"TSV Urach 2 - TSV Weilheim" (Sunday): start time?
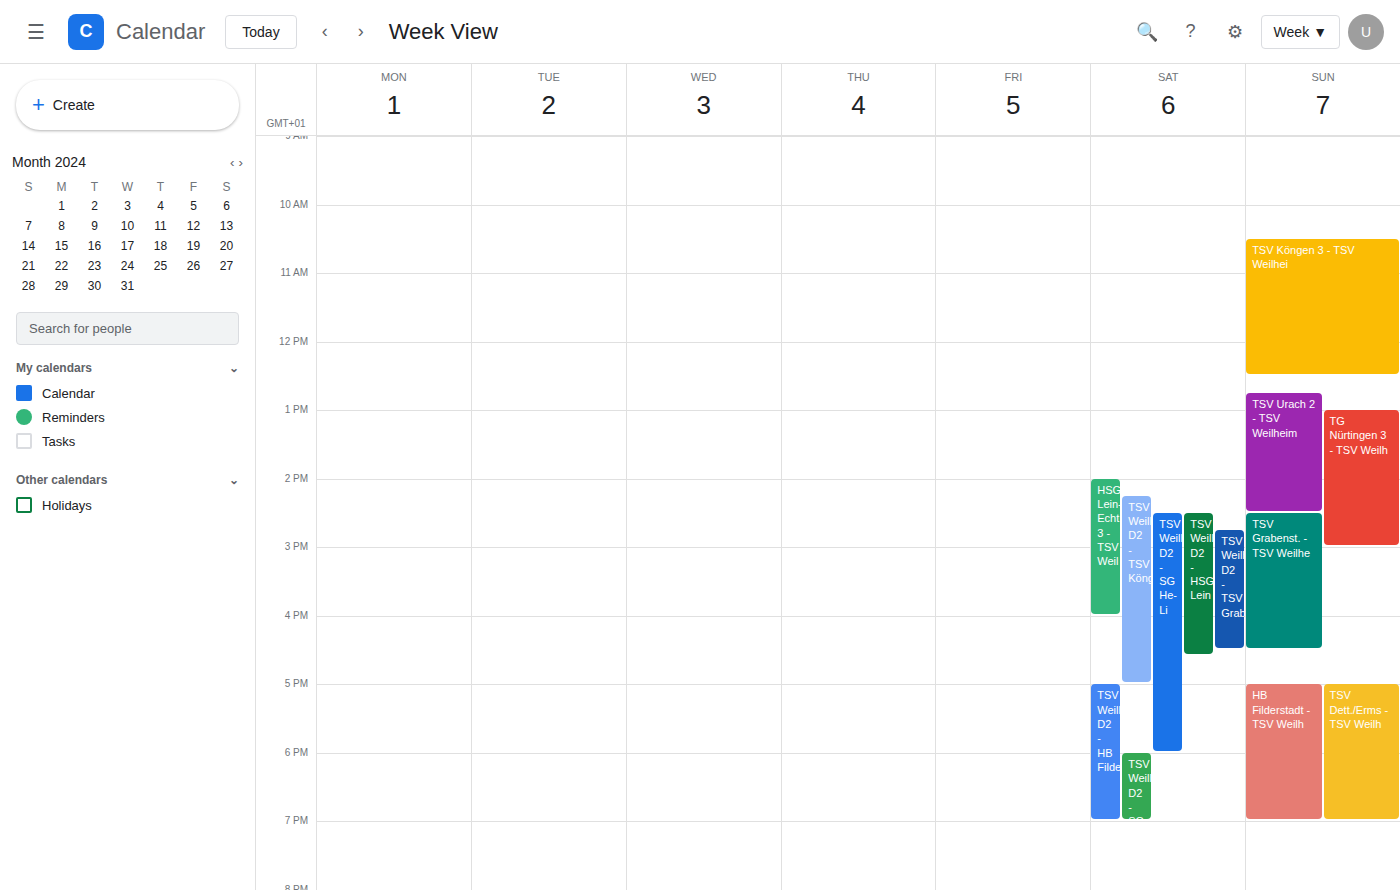
12:45 PM